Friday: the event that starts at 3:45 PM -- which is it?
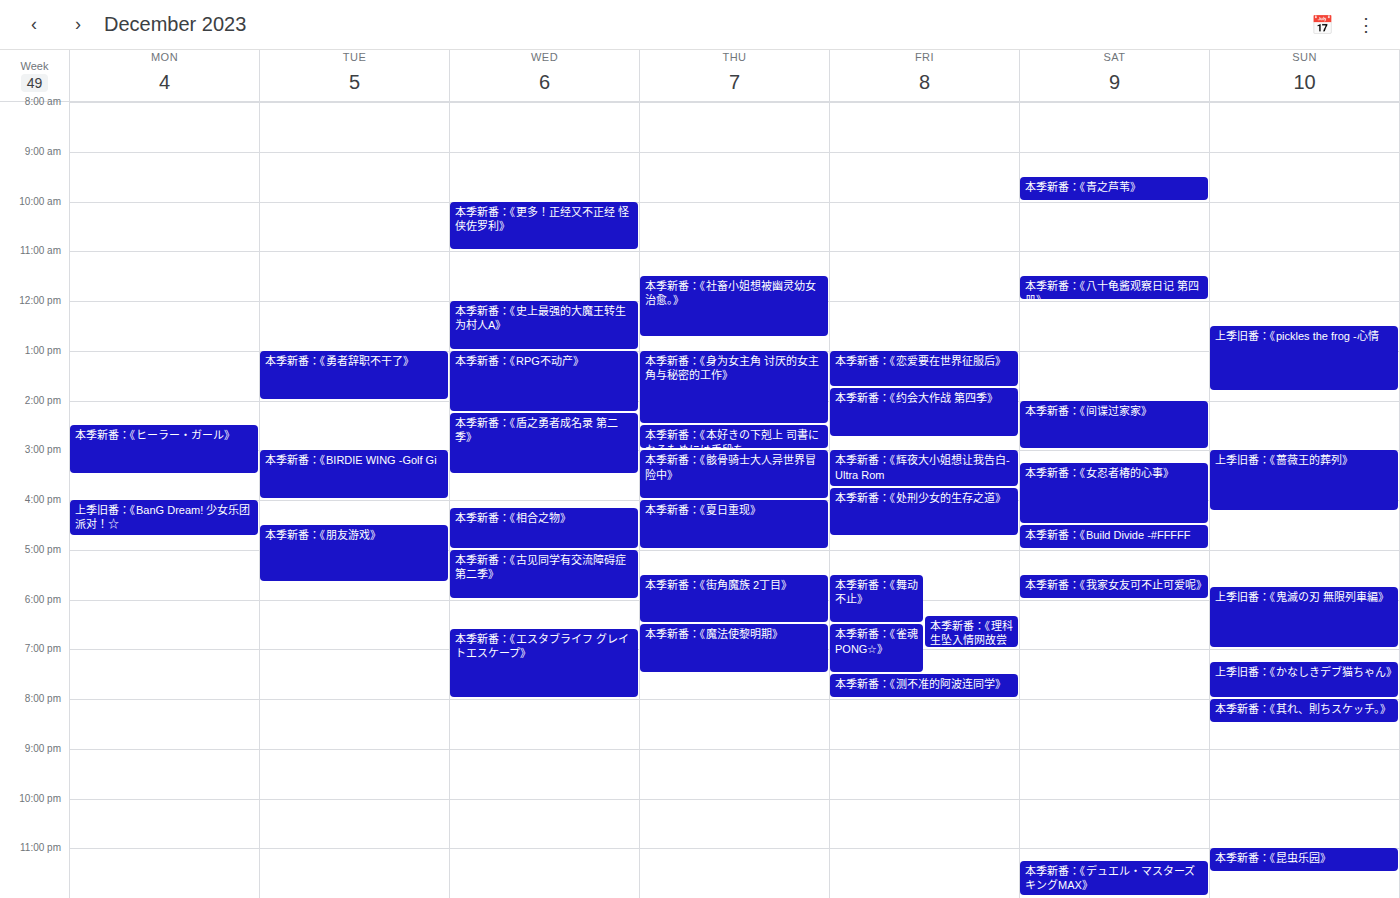
"本季新番：《处刑少女的生存之道》"